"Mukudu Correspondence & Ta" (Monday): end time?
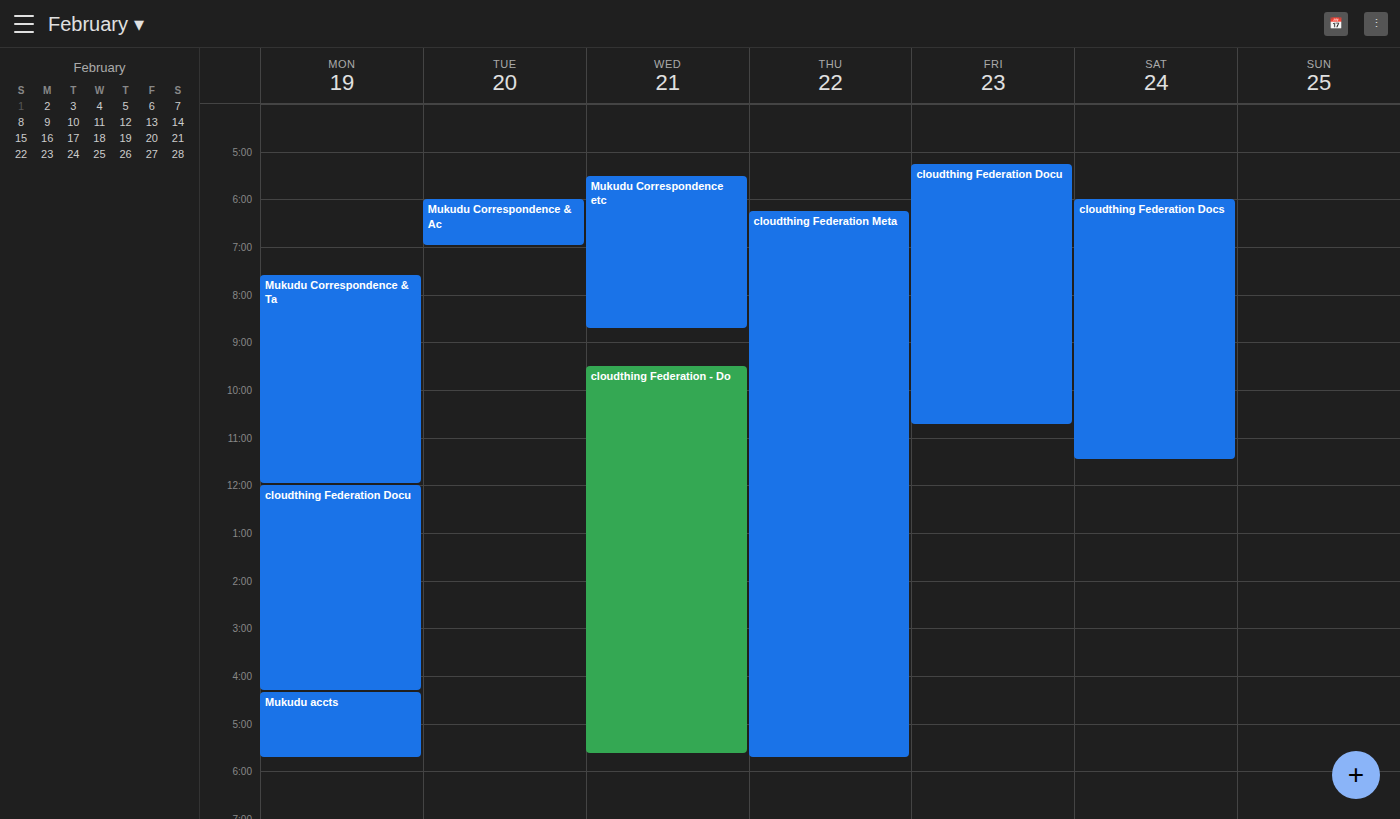
12:00 PM